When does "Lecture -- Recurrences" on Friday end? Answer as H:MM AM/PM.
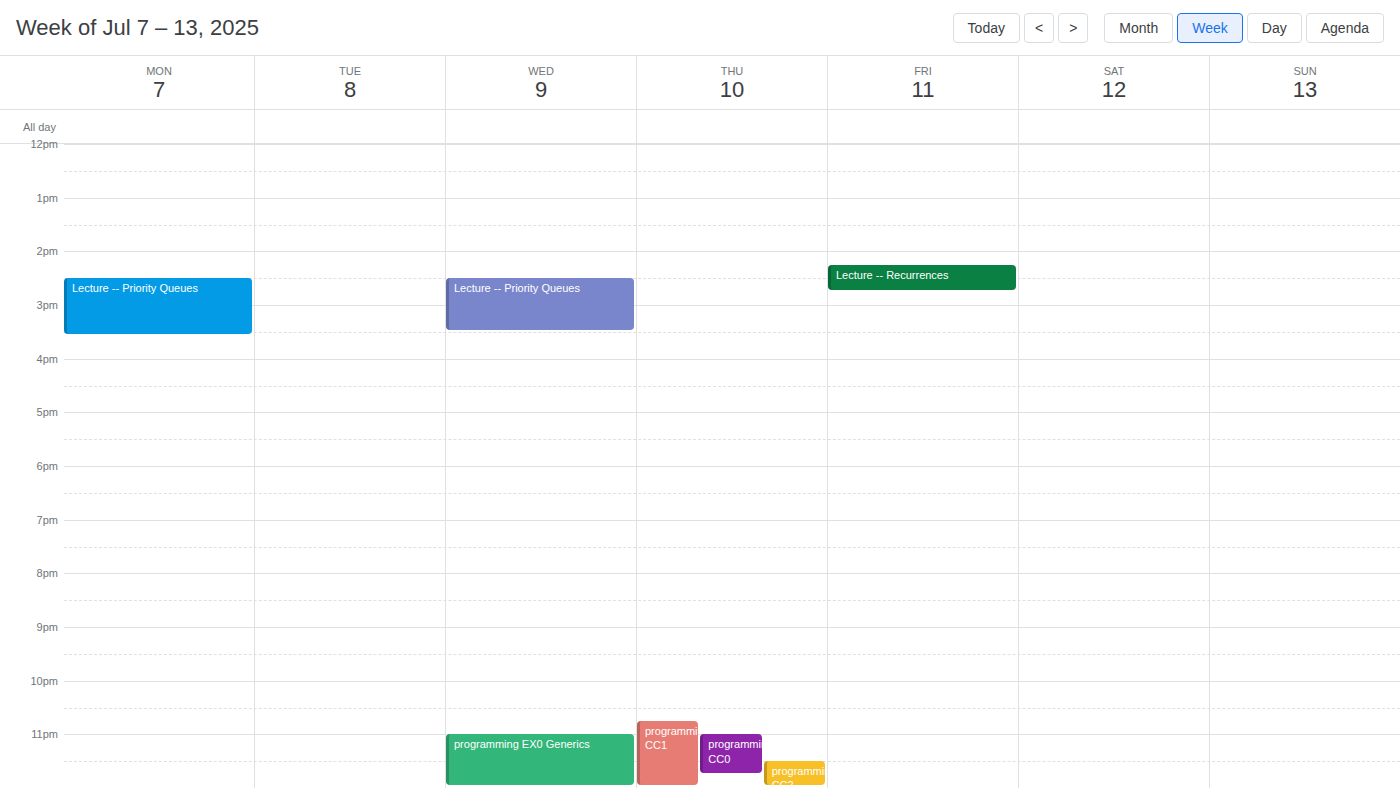
2:45 PM